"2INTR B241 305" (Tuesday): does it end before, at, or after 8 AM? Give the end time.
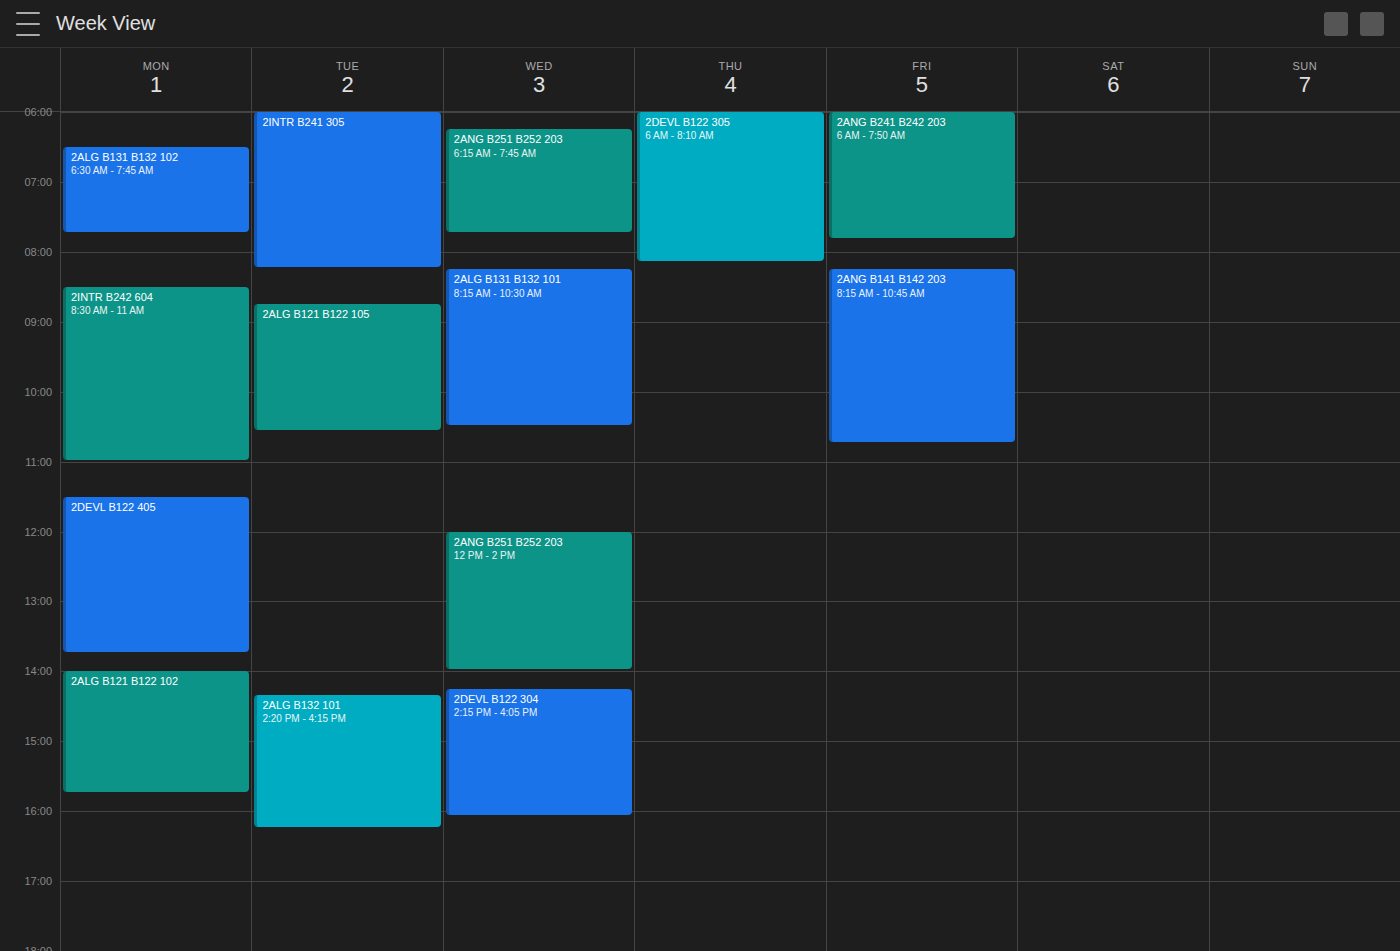
8:15 AM -- after 8 AM, 15 minutes below the 8 AM line.